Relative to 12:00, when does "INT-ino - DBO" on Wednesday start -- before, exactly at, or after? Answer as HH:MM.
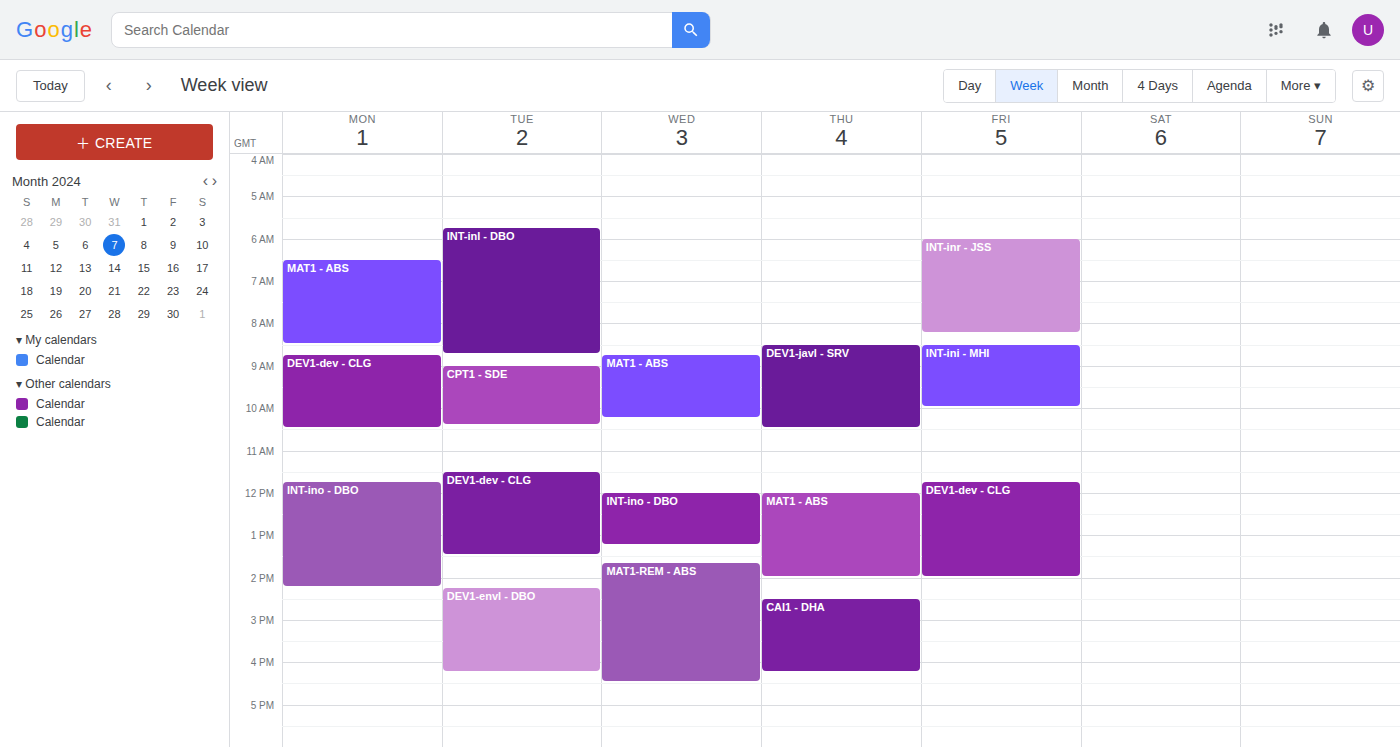
12:00 -- exactly at 12:00, on the 12:00 line.